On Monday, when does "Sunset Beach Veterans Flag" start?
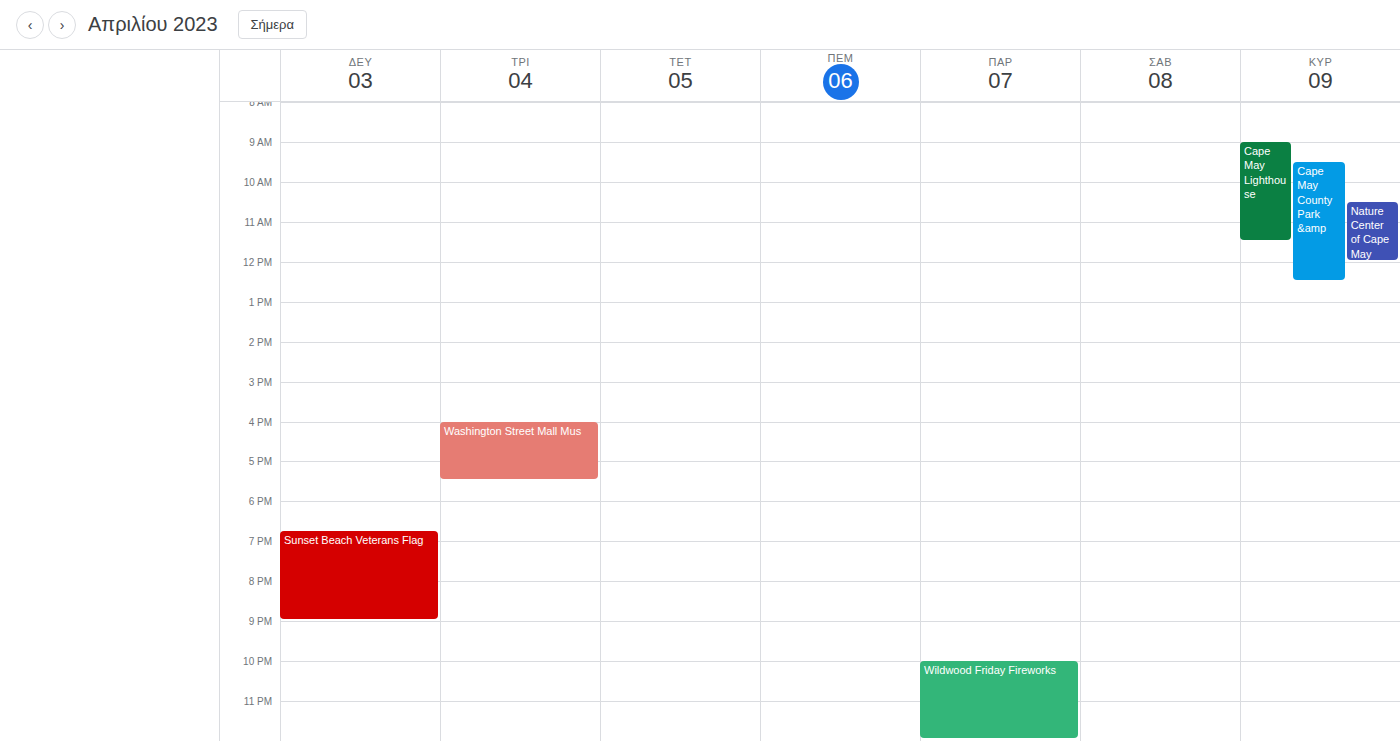
6:45 PM